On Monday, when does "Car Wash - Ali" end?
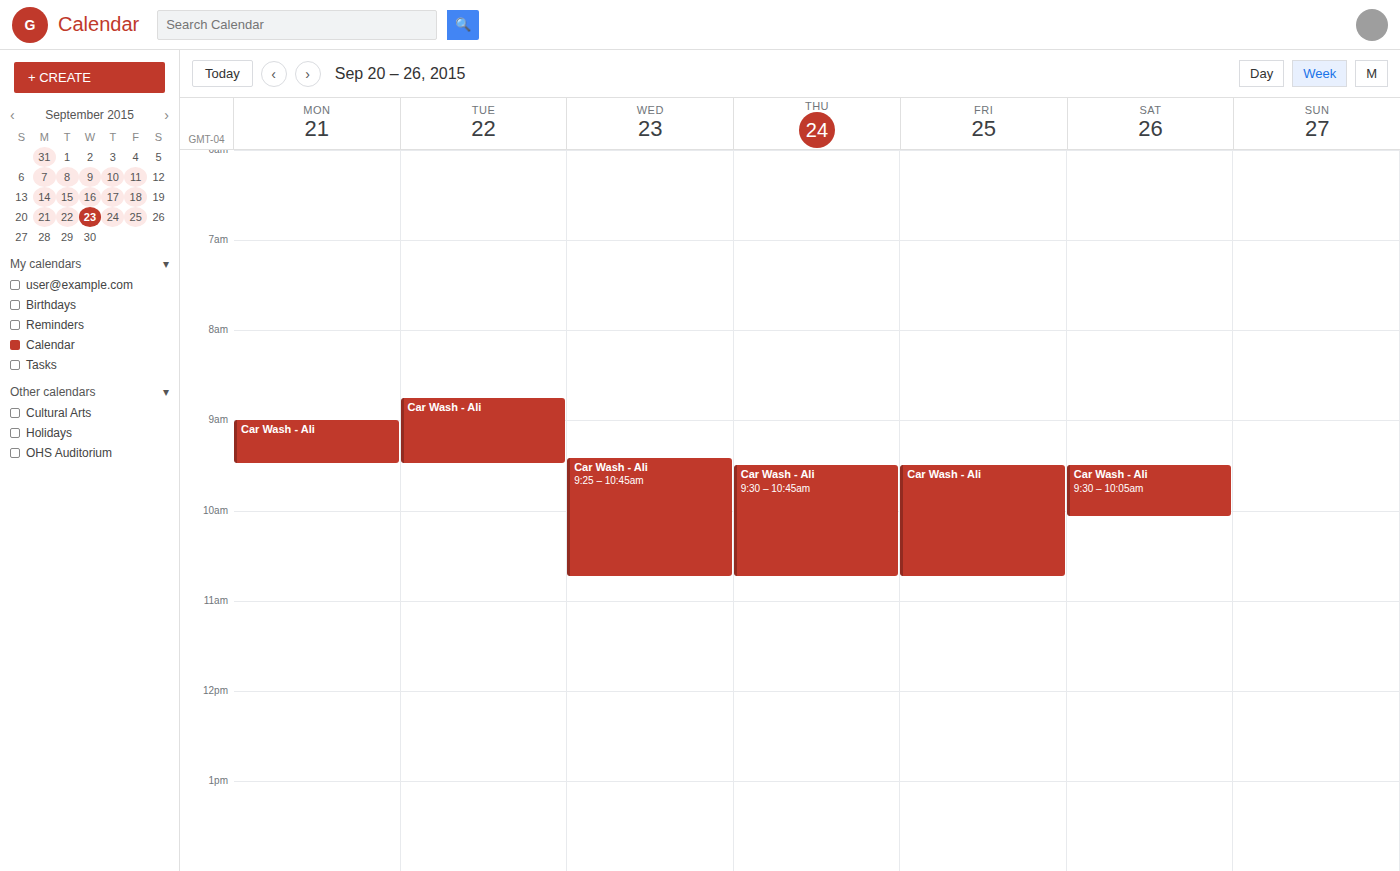
9:30 AM